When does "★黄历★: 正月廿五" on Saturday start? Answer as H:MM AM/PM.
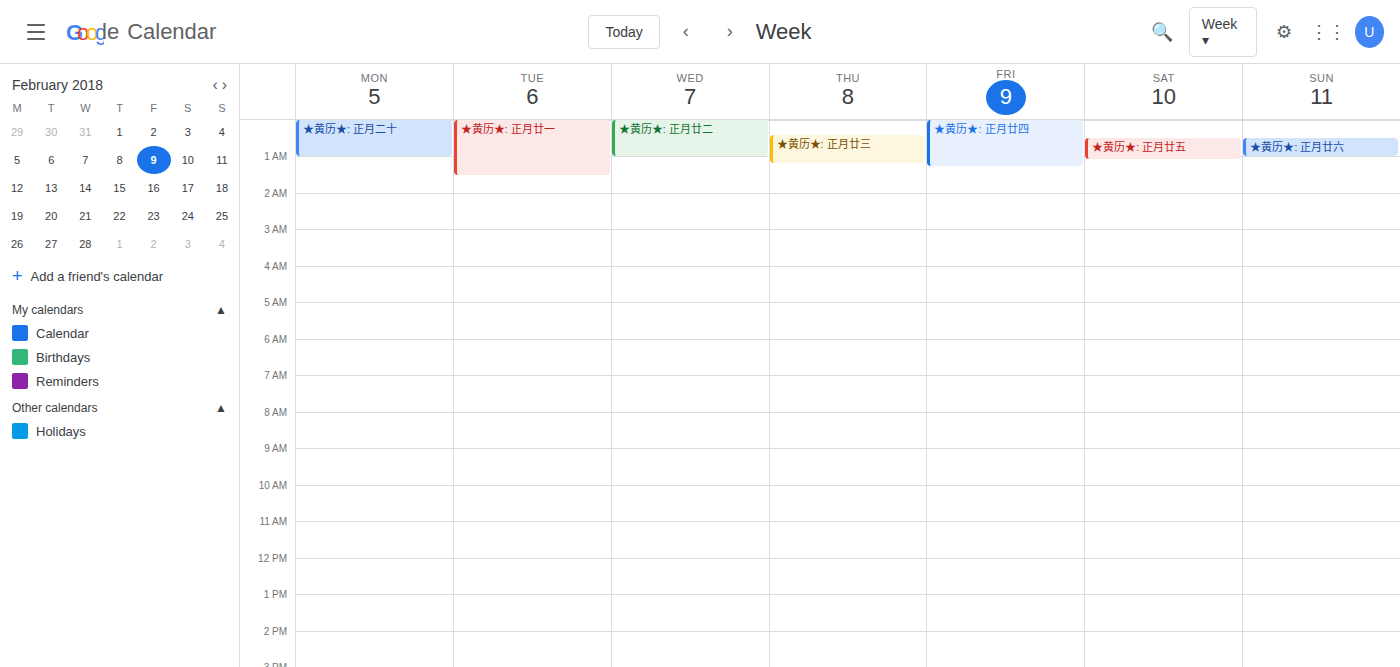
12:30 AM